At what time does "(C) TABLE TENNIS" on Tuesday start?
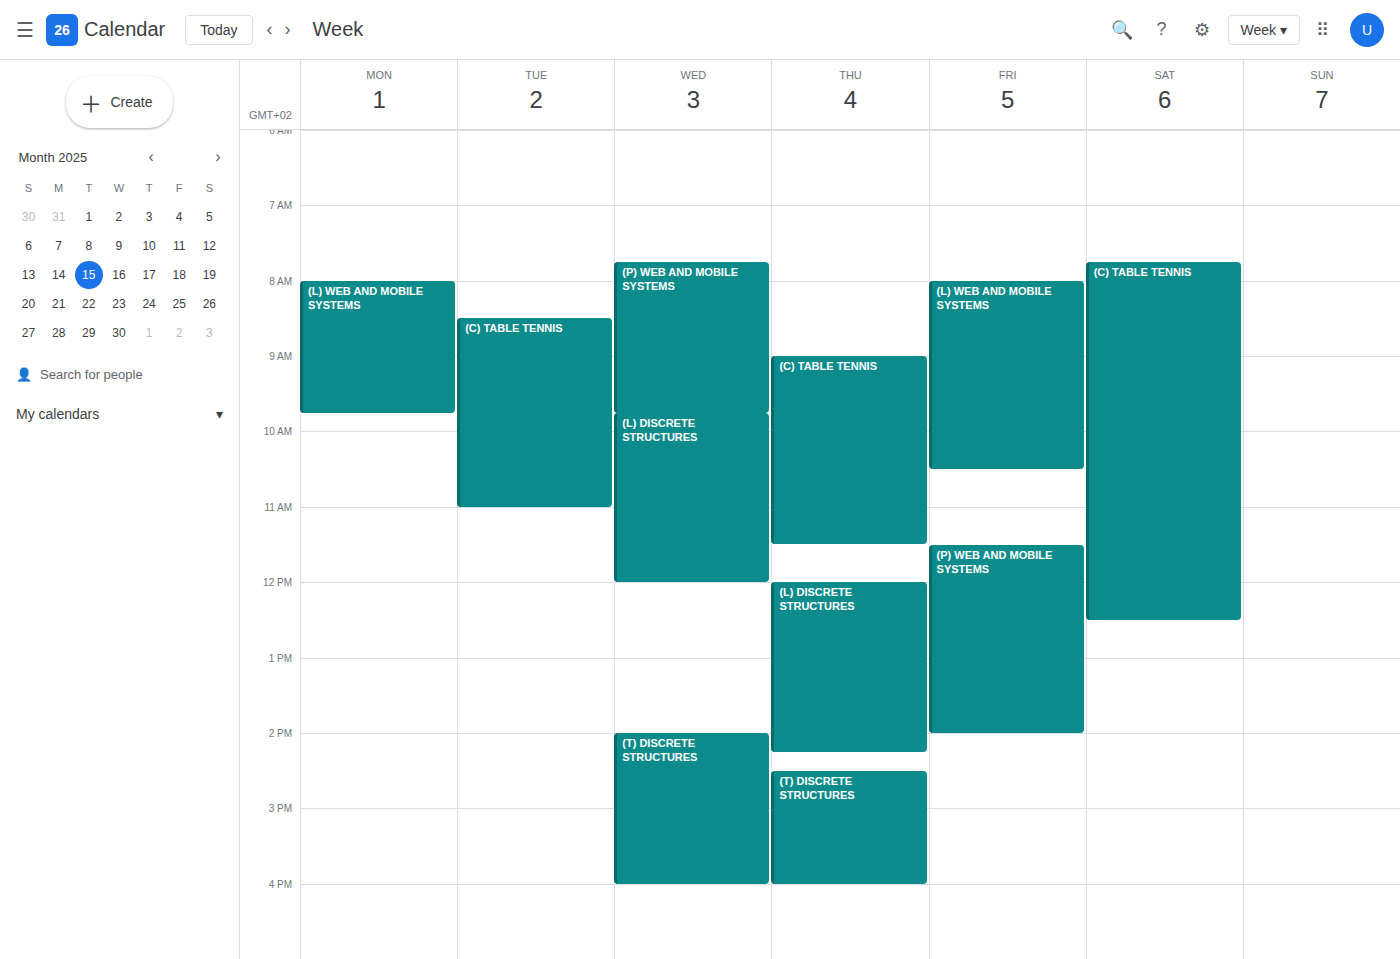
8:30 AM